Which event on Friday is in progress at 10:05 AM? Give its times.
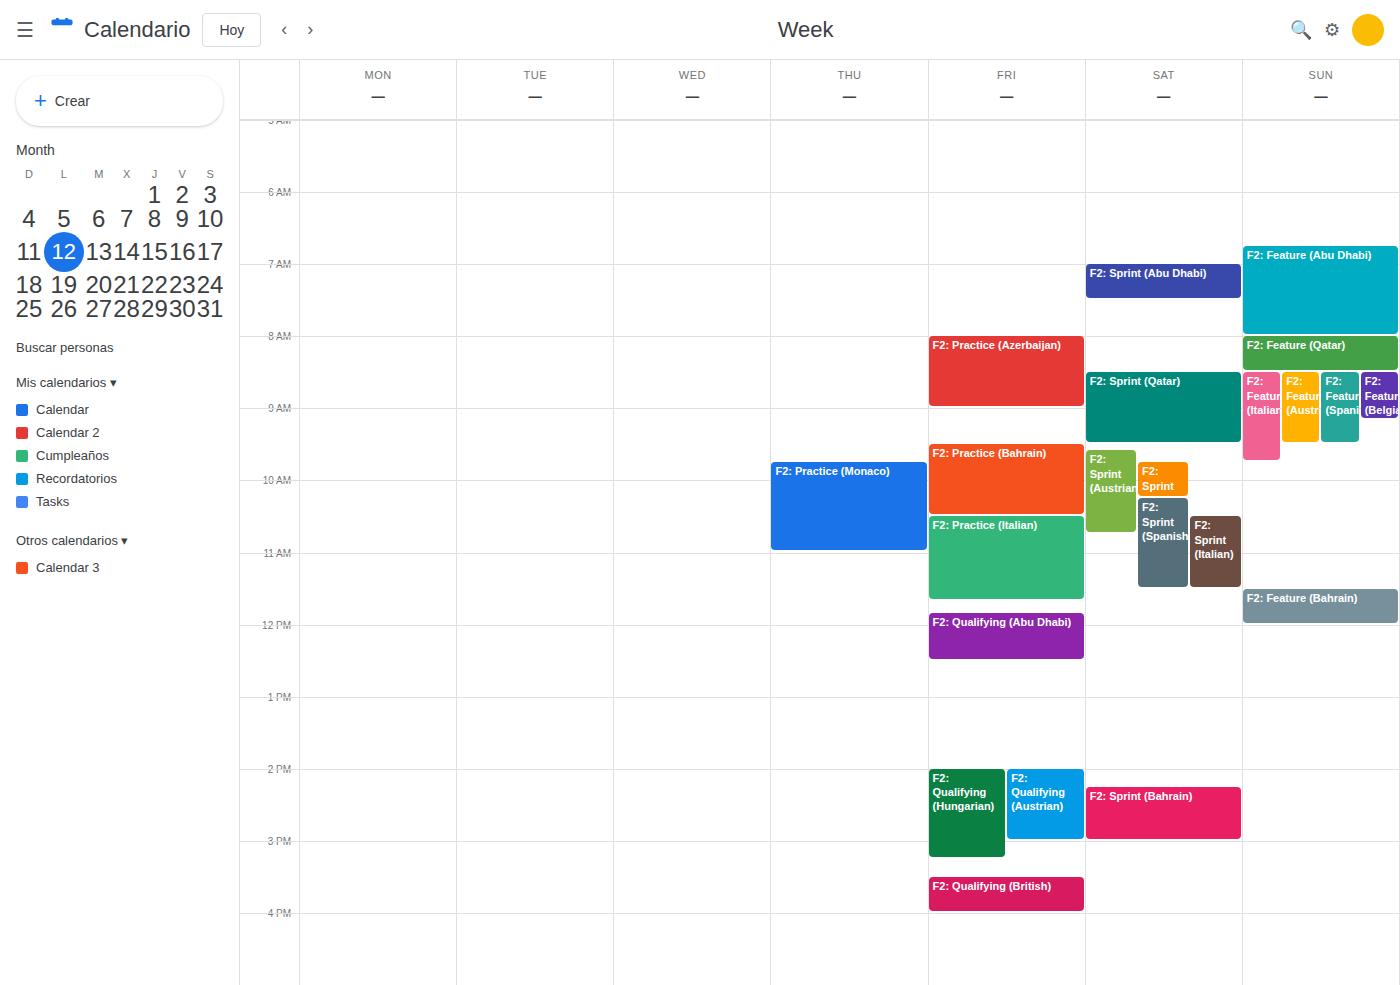
"F2: Practice (Bahrain)", 9:30 AM to 10:30 AM